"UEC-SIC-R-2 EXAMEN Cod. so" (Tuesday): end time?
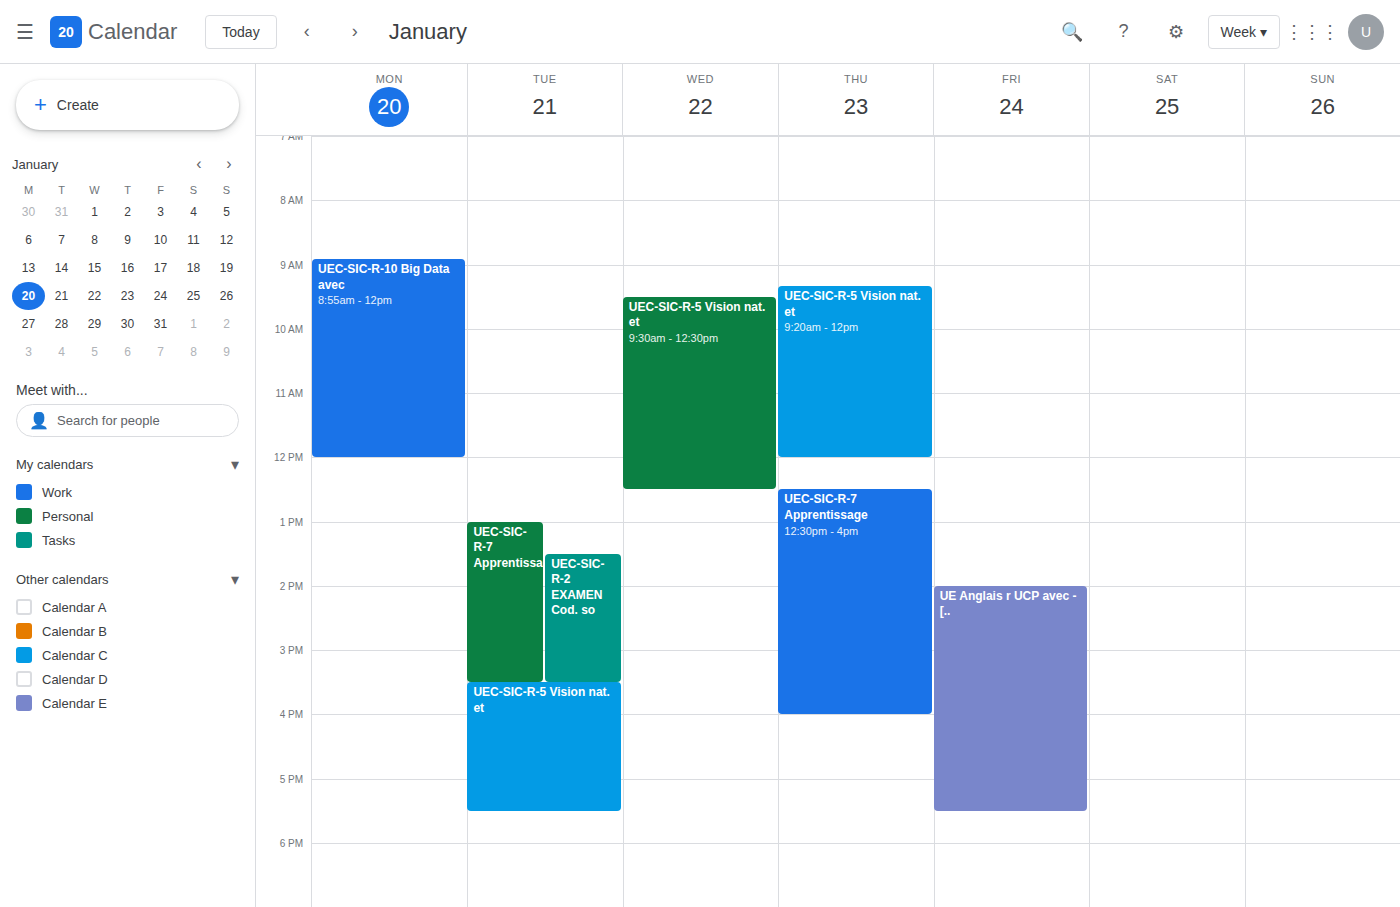
3:30 PM